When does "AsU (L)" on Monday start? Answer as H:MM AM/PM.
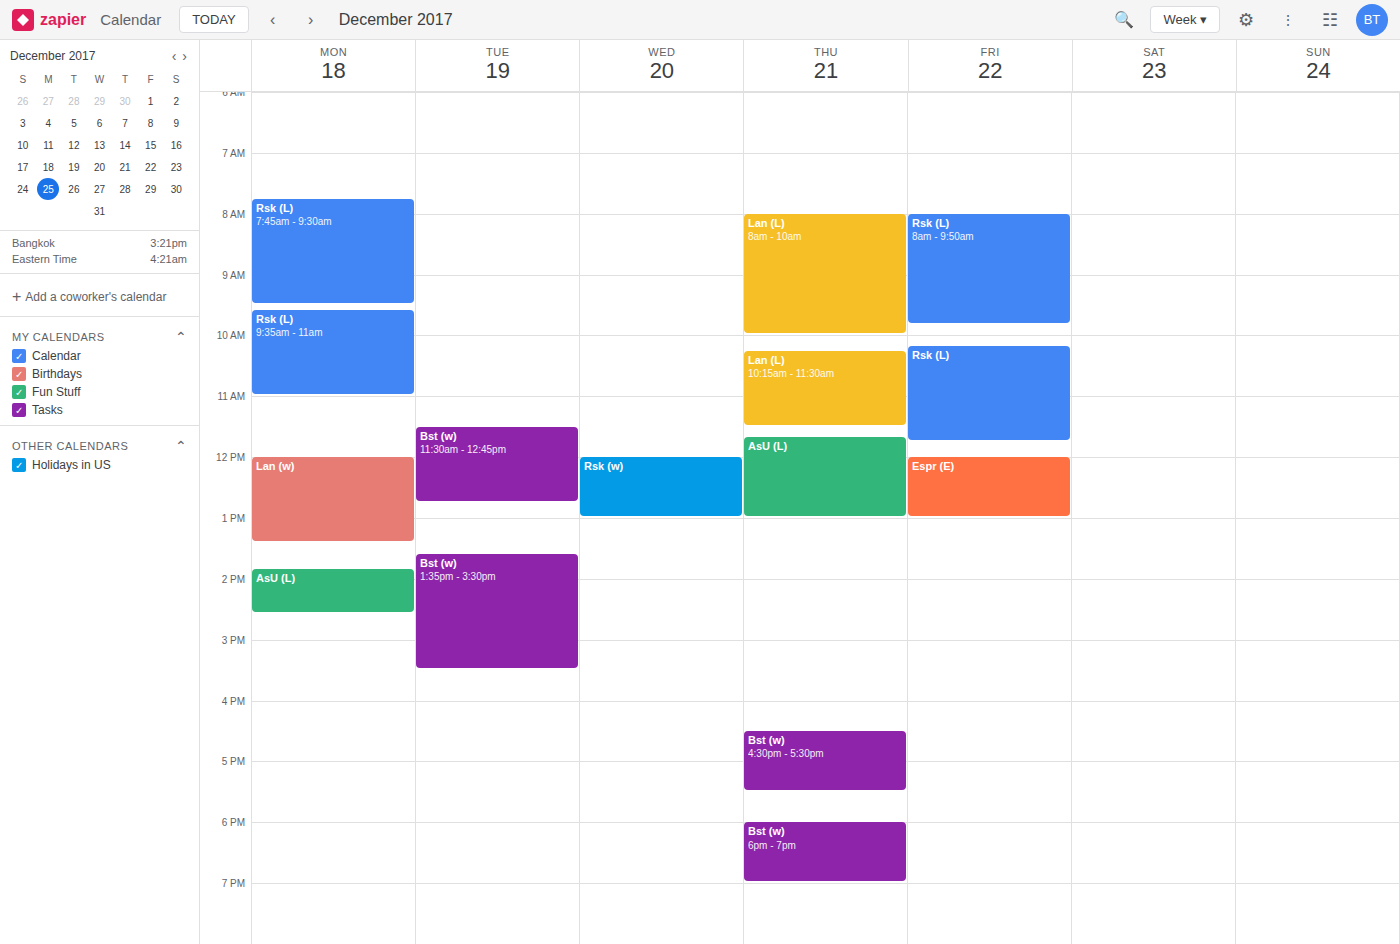
1:50 PM